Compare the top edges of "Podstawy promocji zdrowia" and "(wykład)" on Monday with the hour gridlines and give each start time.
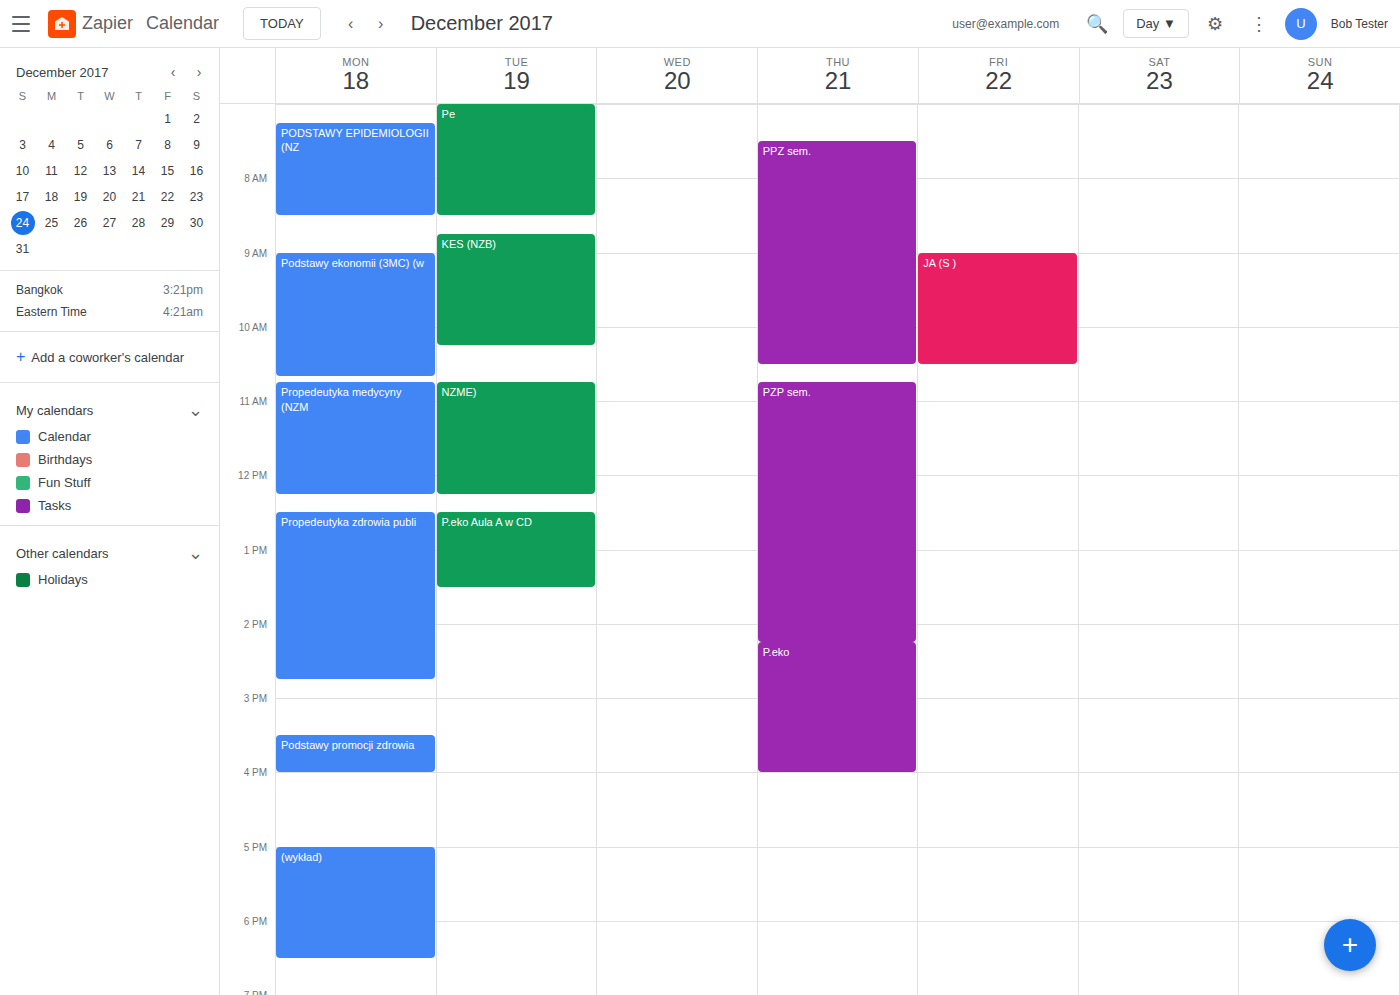
"Podstawy promocji zdrowia": 3:30 PM, halfway between the 3 PM and 4 PM lines. "(wykład)": 5:00 PM, exactly on the 5 PM line.